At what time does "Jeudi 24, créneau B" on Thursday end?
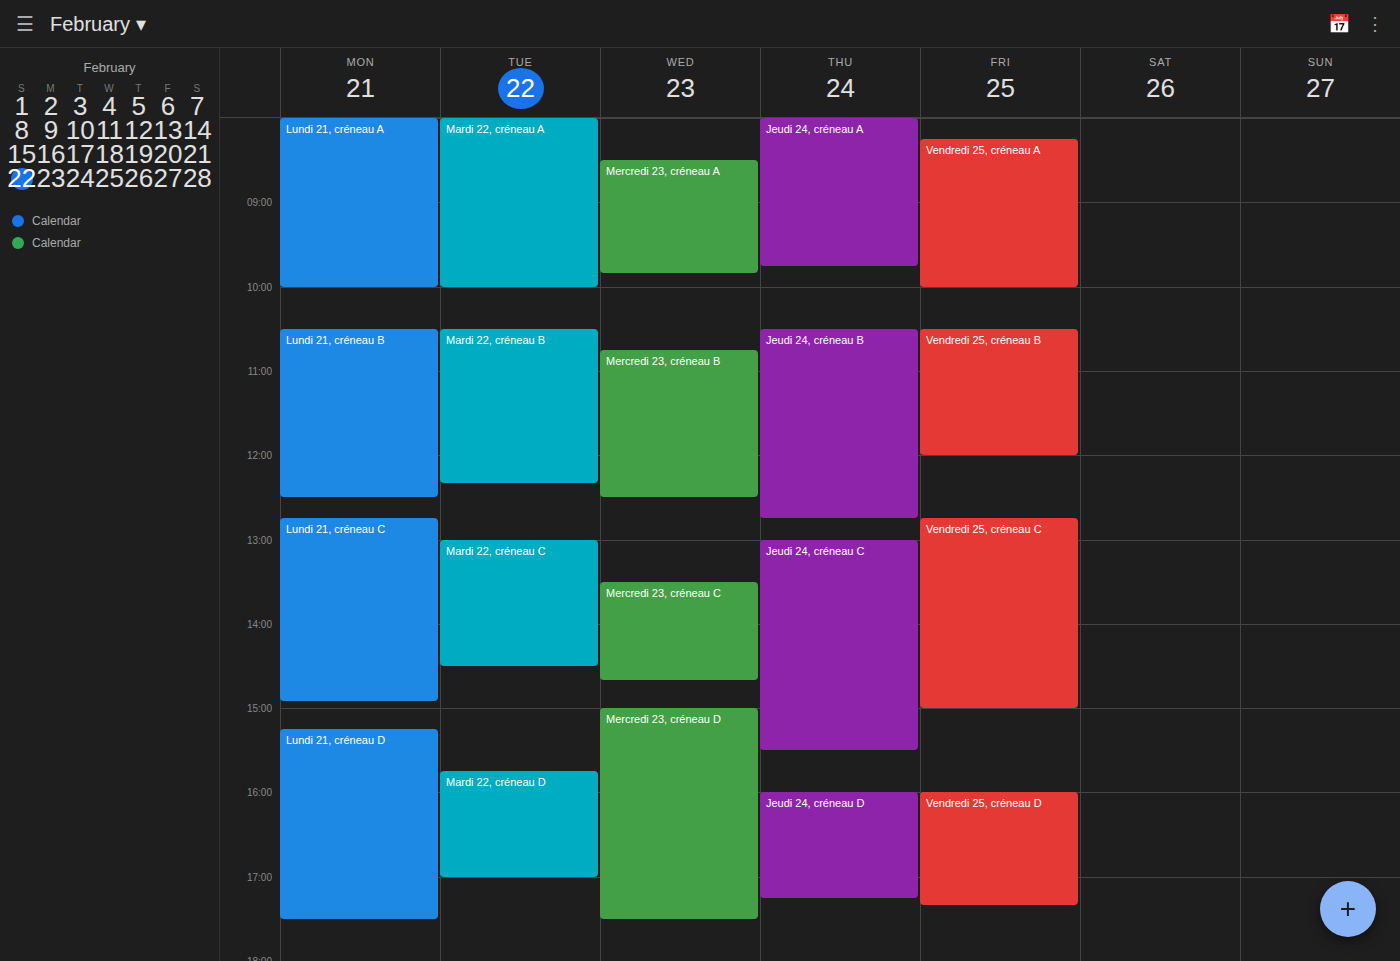
12:45 PM